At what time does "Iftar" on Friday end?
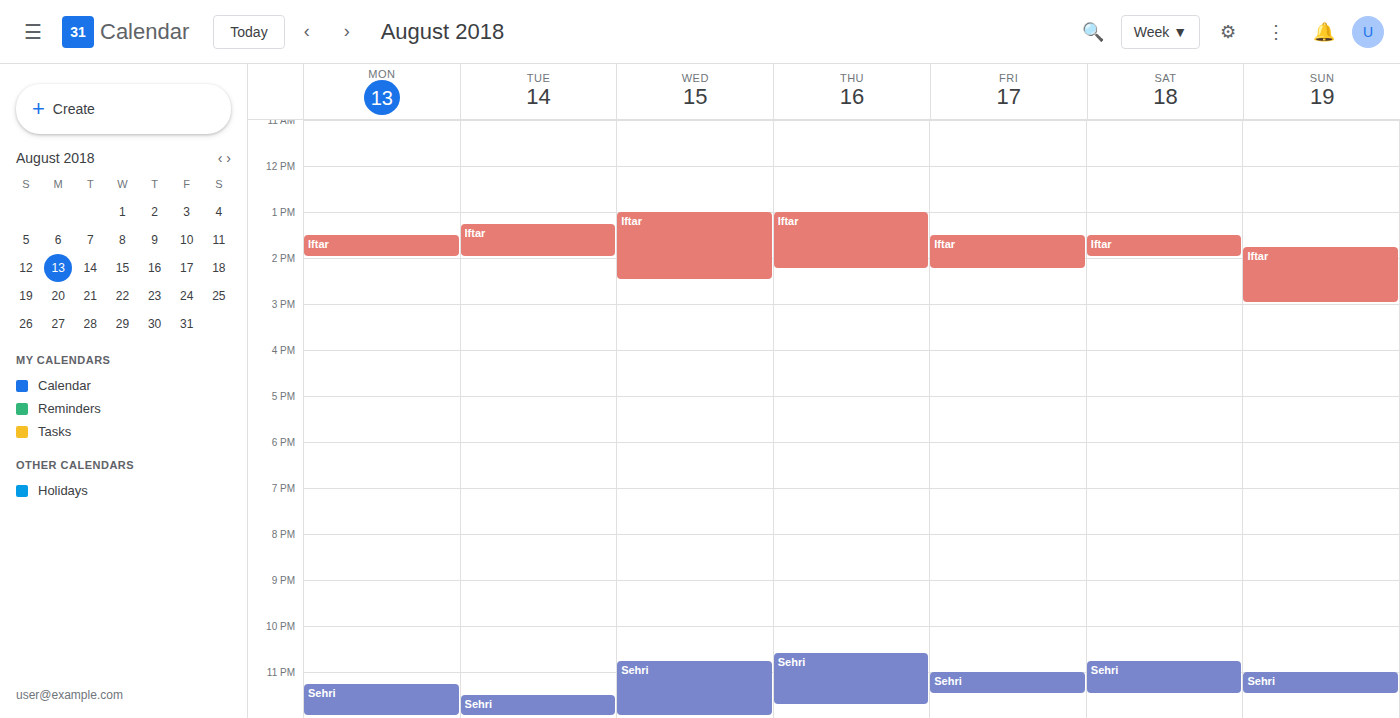
2:15 PM